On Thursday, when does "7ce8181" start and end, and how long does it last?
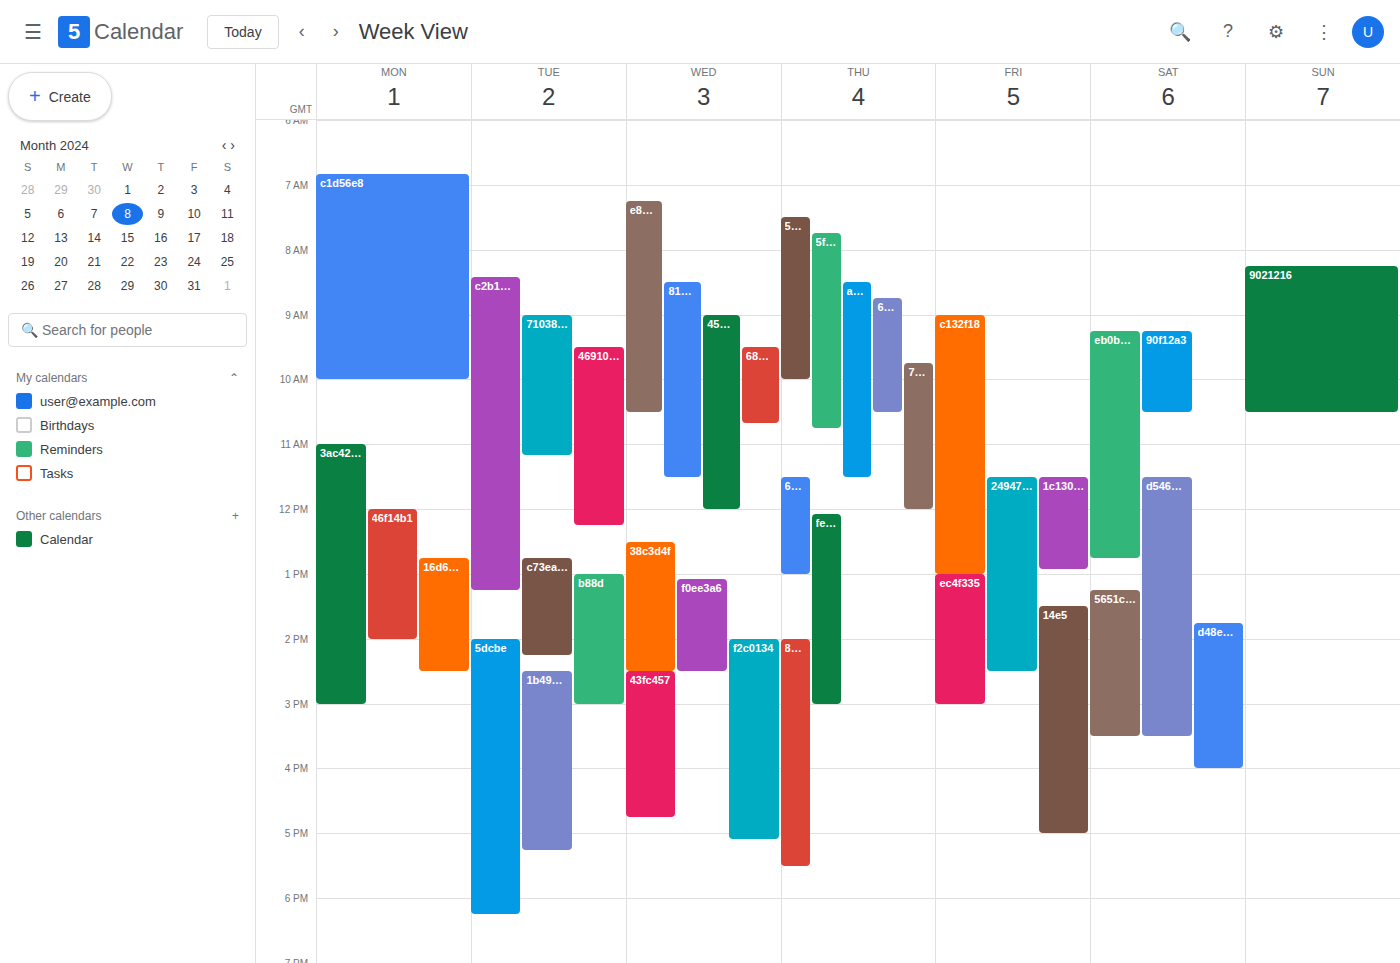
9:45 AM to 12:00 PM, 2 hours 15 minutes